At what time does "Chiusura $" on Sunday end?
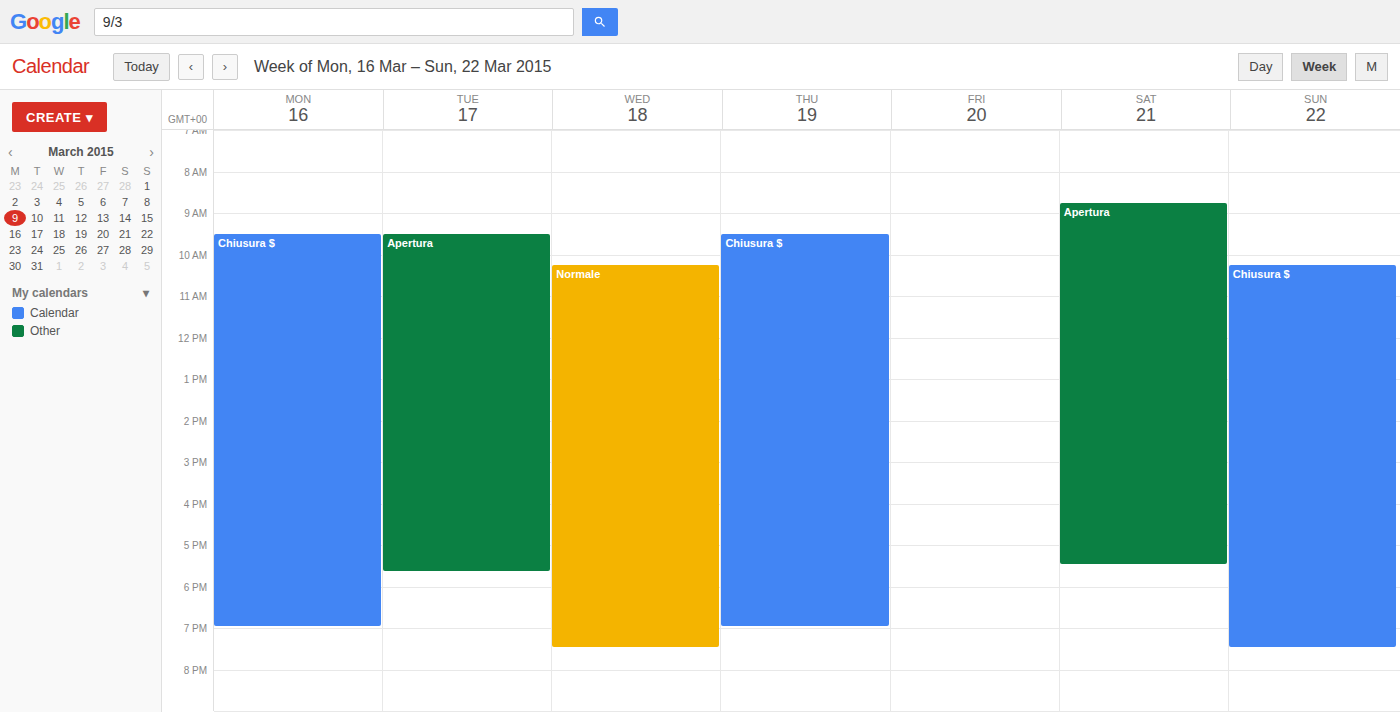
7:30 PM